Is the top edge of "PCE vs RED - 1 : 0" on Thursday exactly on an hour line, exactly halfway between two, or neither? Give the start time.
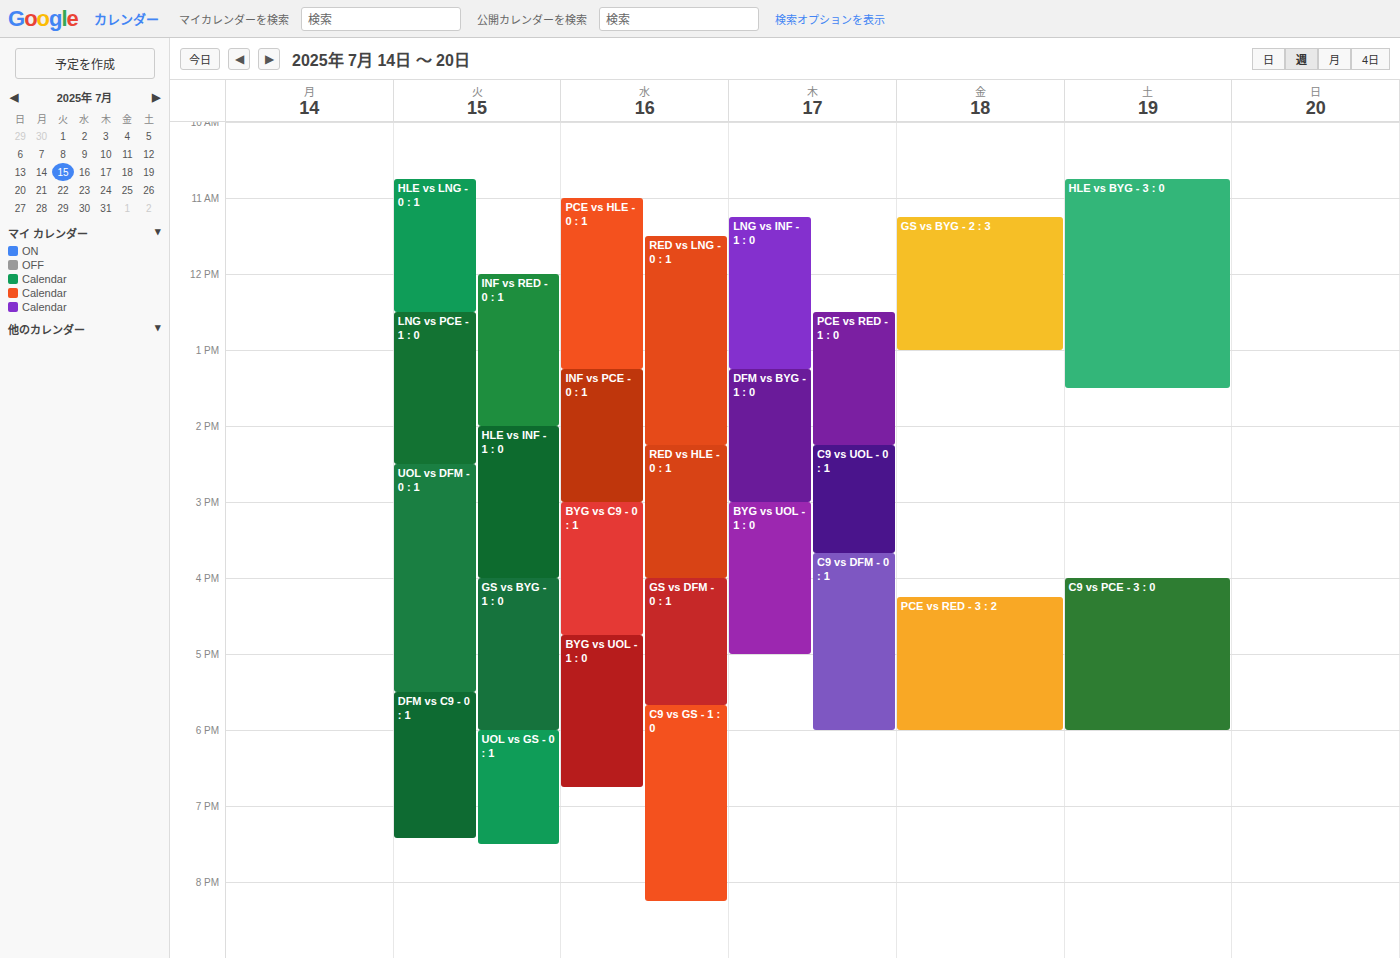
12:30 PM -- halfway between the 12 PM and 1 PM lines.